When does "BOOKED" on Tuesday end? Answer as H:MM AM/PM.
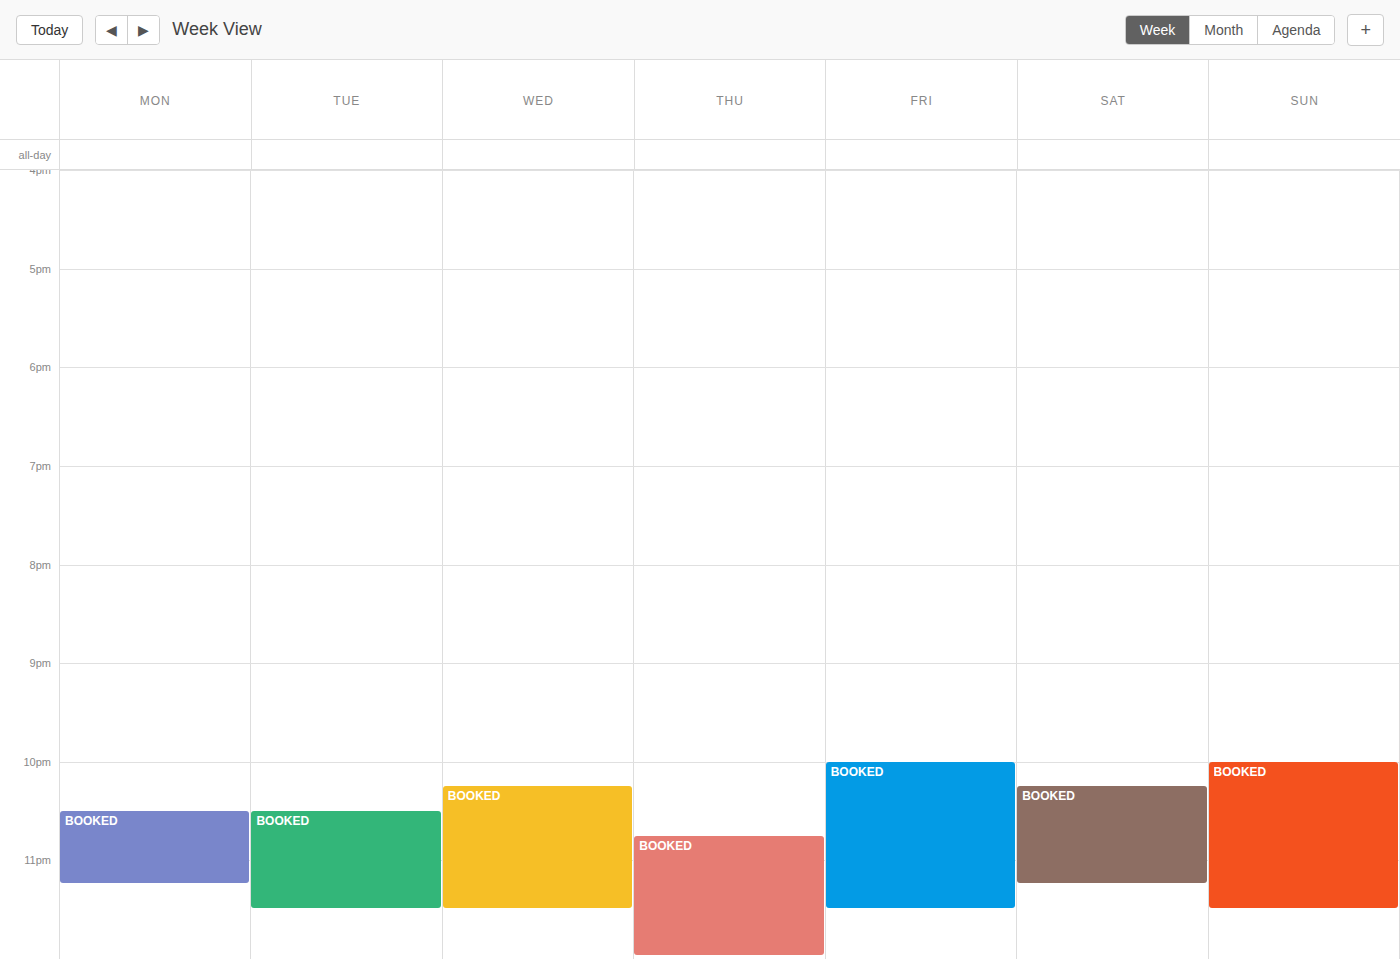
11:30 PM